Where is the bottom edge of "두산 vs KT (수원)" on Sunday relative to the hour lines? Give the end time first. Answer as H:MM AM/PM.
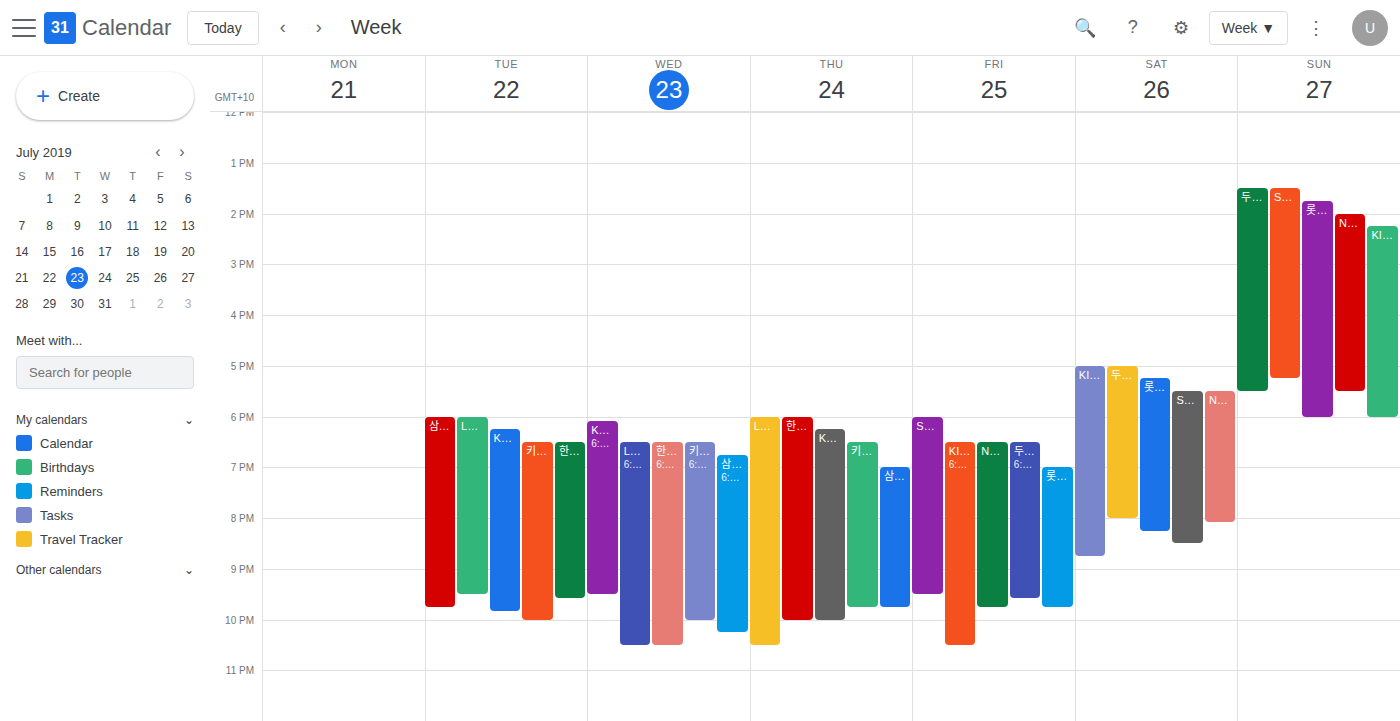
5:30 PM -- halfway between the 5 PM and 6 PM lines.